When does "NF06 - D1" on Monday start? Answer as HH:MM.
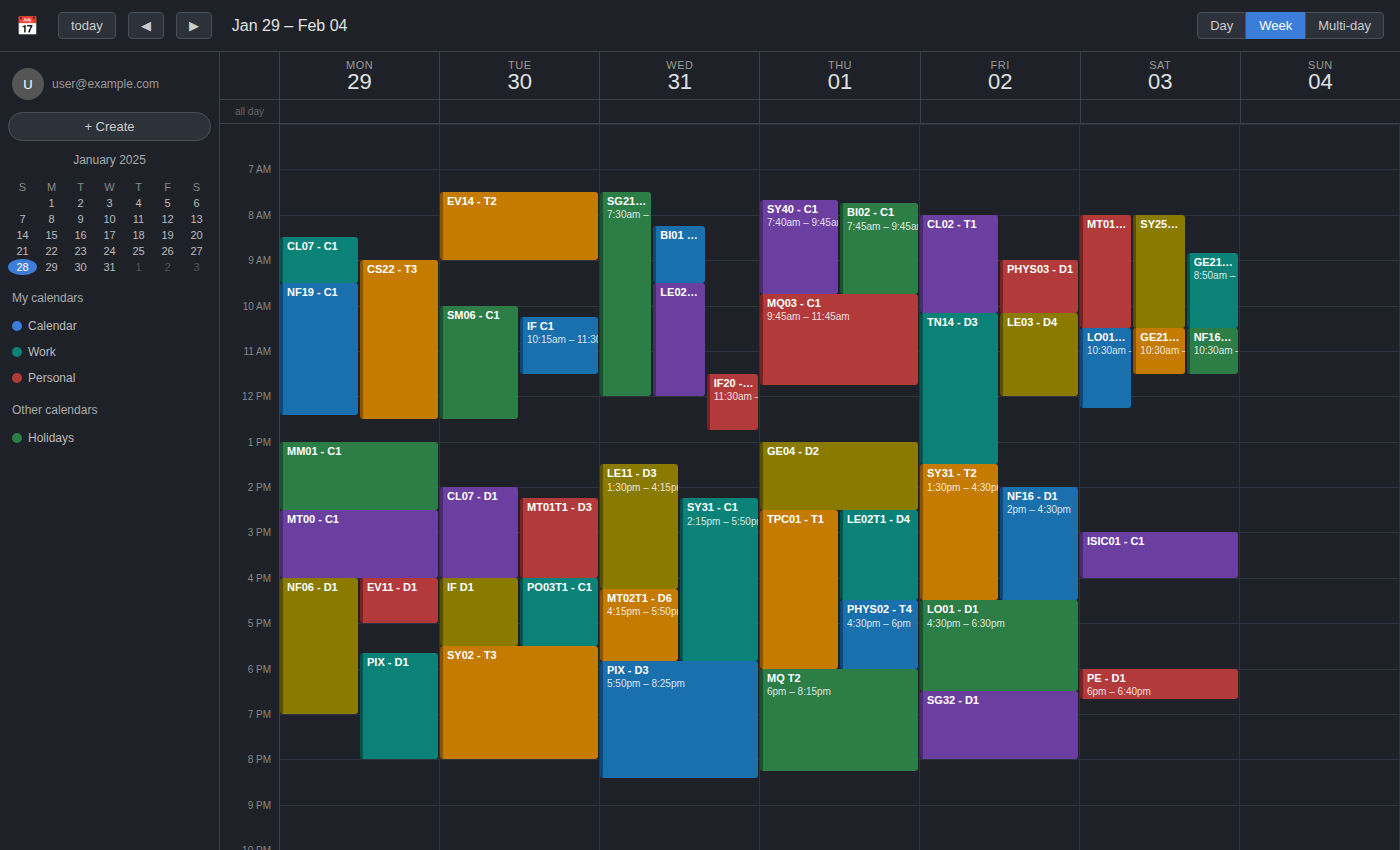
16:00